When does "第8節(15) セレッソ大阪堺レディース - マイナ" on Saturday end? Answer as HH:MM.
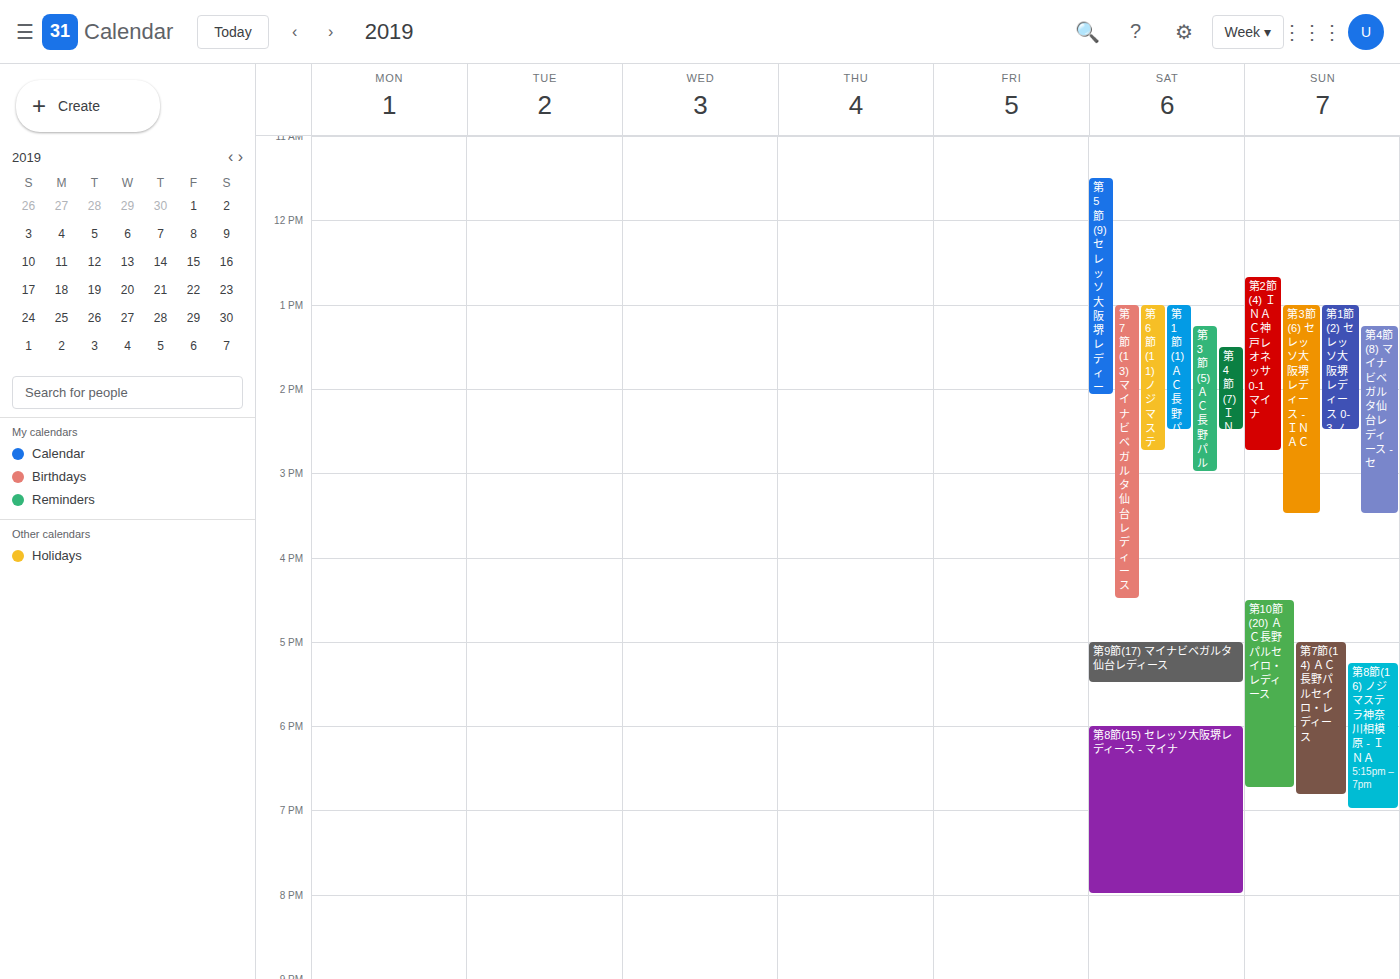
20:00